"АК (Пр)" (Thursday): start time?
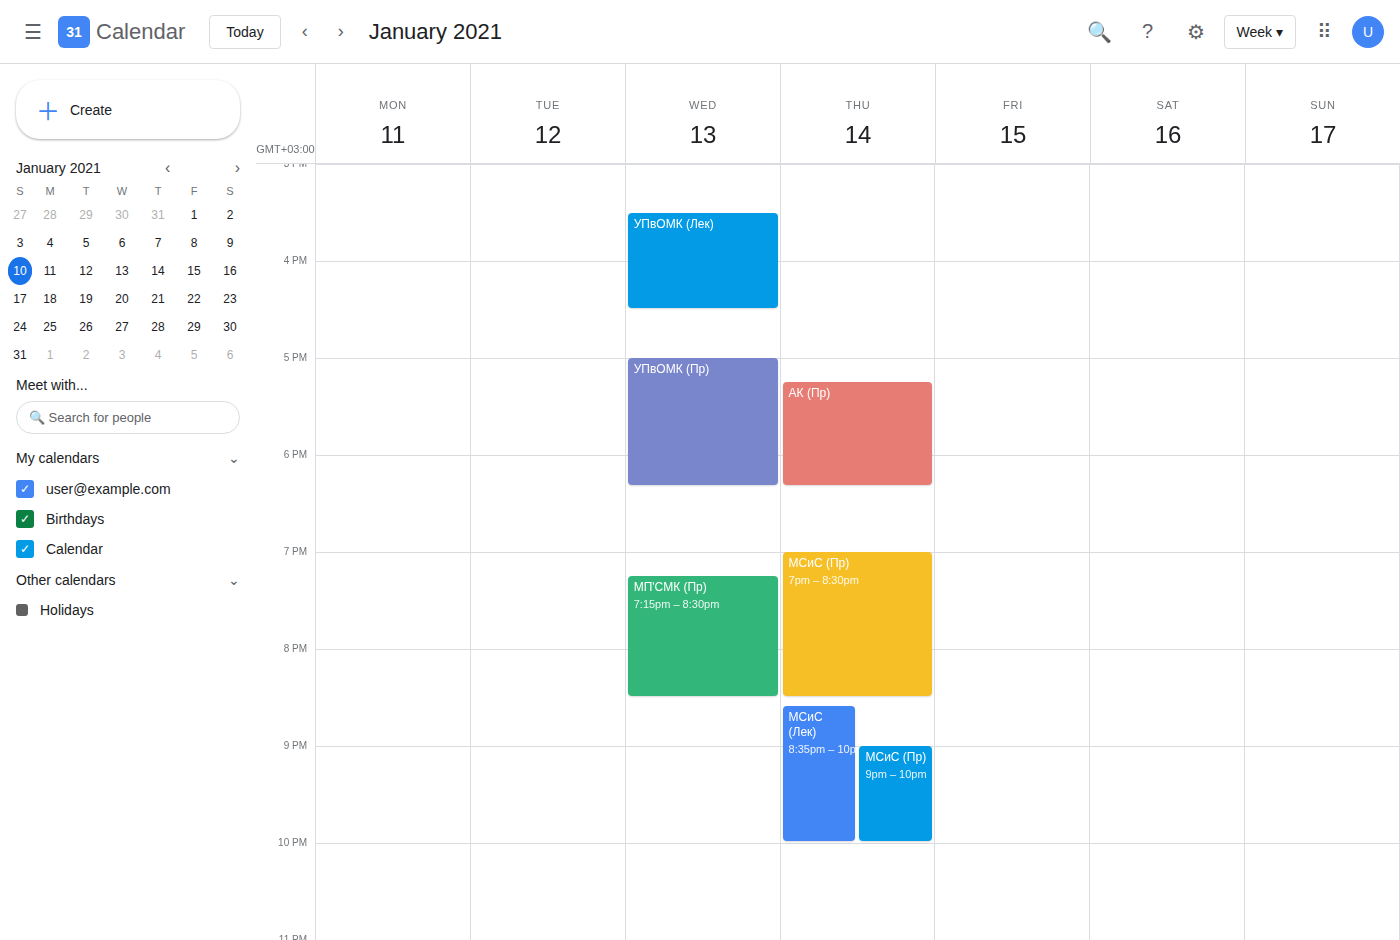
5:15 PM